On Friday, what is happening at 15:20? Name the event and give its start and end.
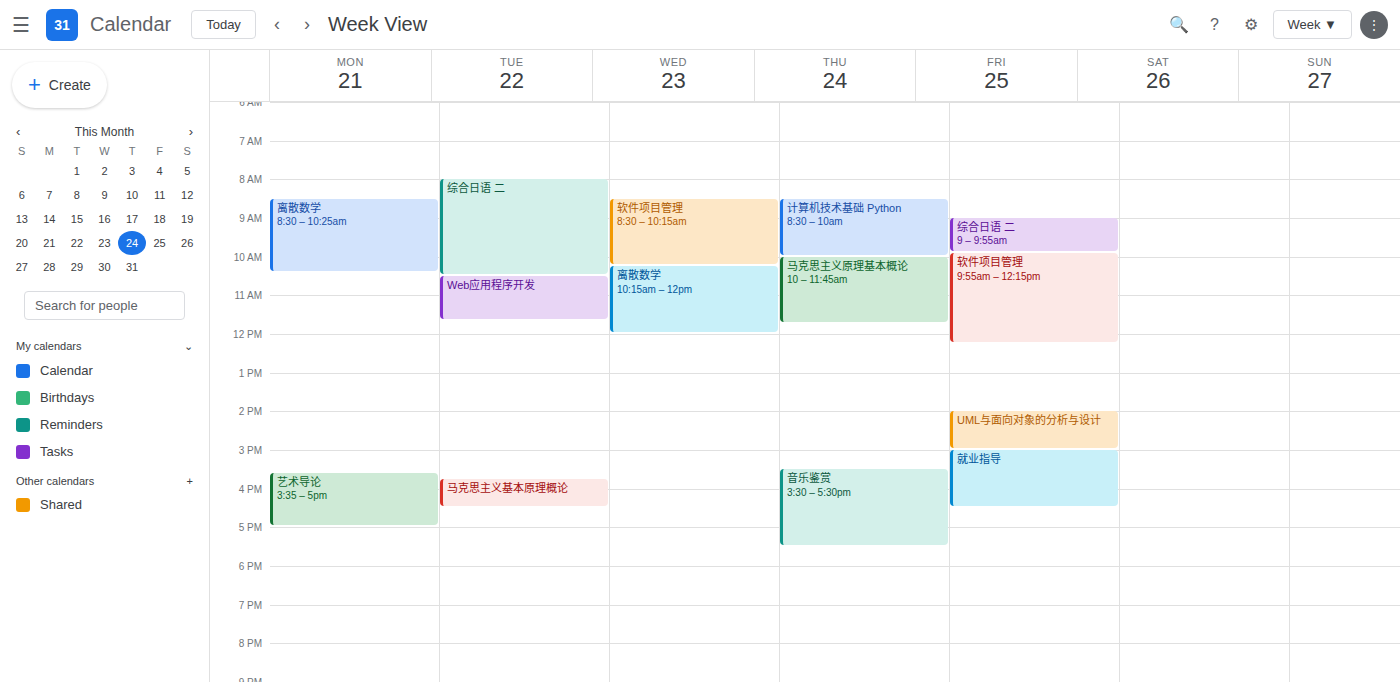
"就业指导", 15:00 to 16:30